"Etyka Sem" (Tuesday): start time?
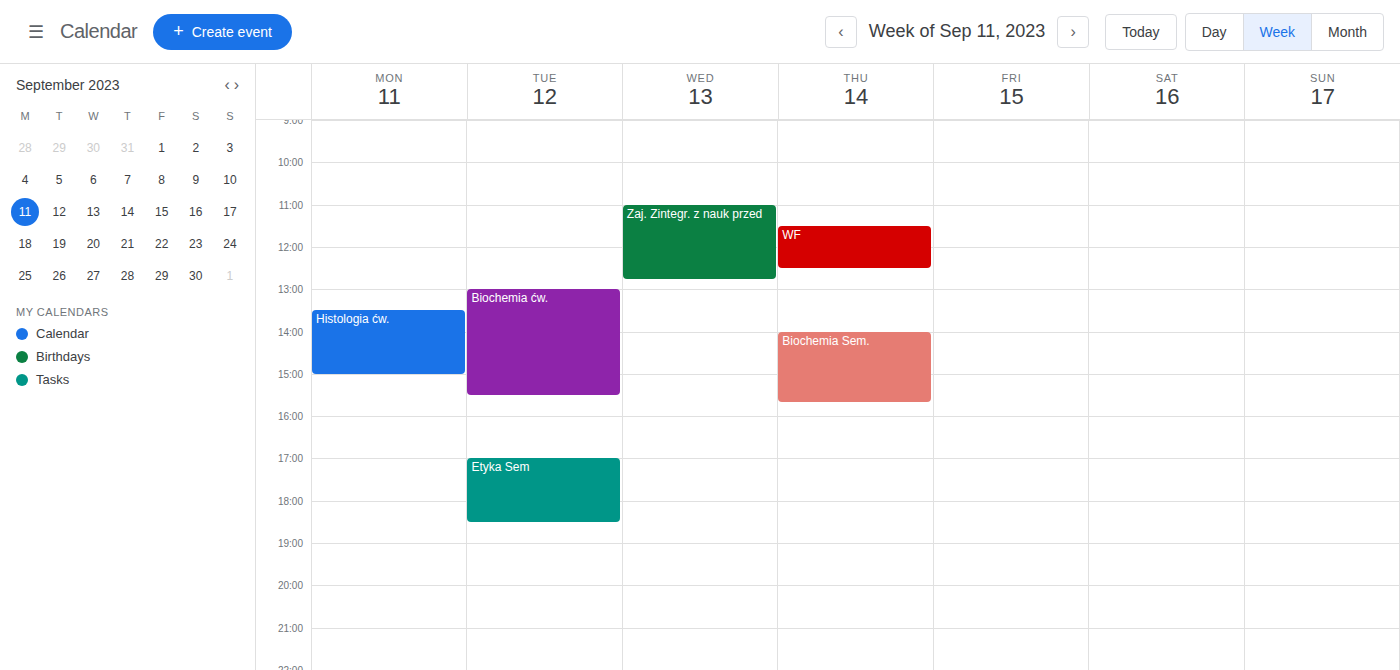
5:00 PM